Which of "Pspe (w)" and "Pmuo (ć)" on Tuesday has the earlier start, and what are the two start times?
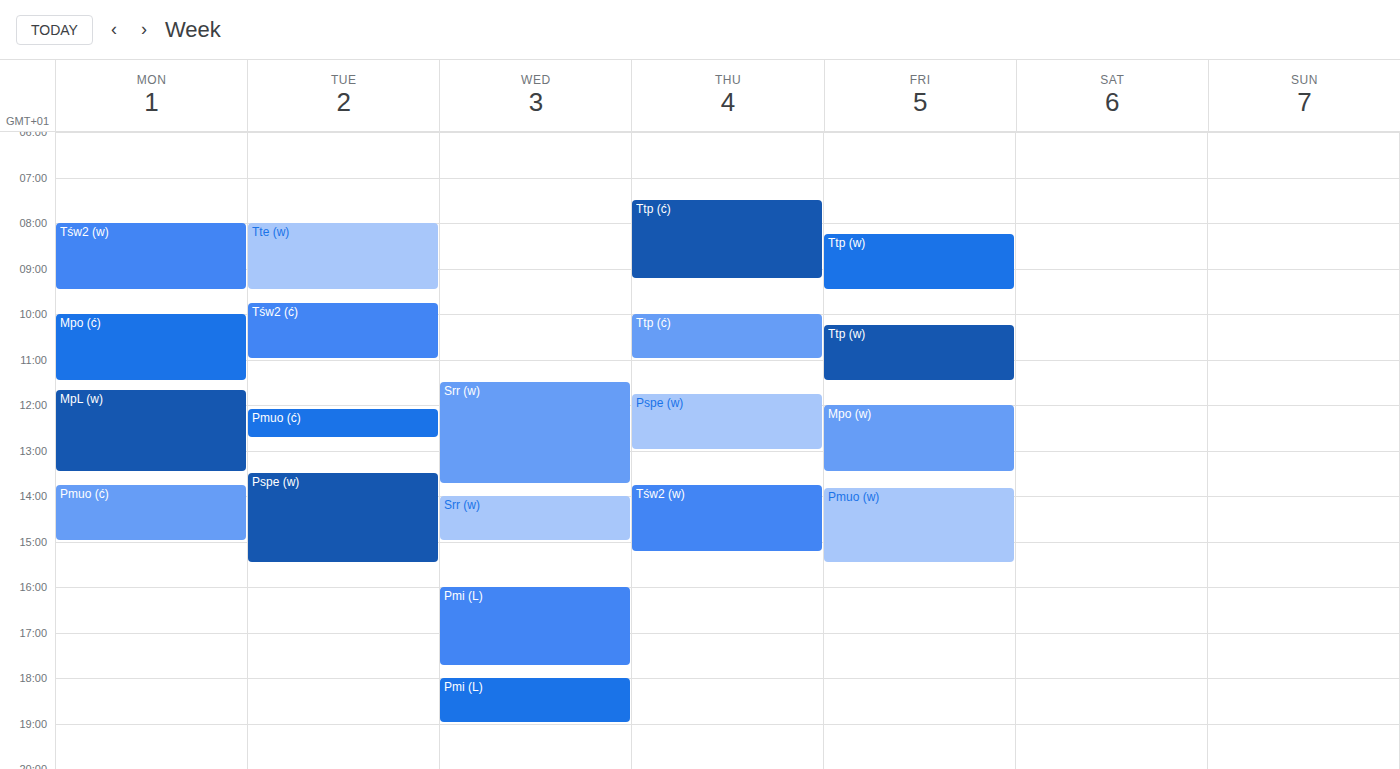
"Pmuo (ć)" 12:05; "Pspe (w)" 13:30.